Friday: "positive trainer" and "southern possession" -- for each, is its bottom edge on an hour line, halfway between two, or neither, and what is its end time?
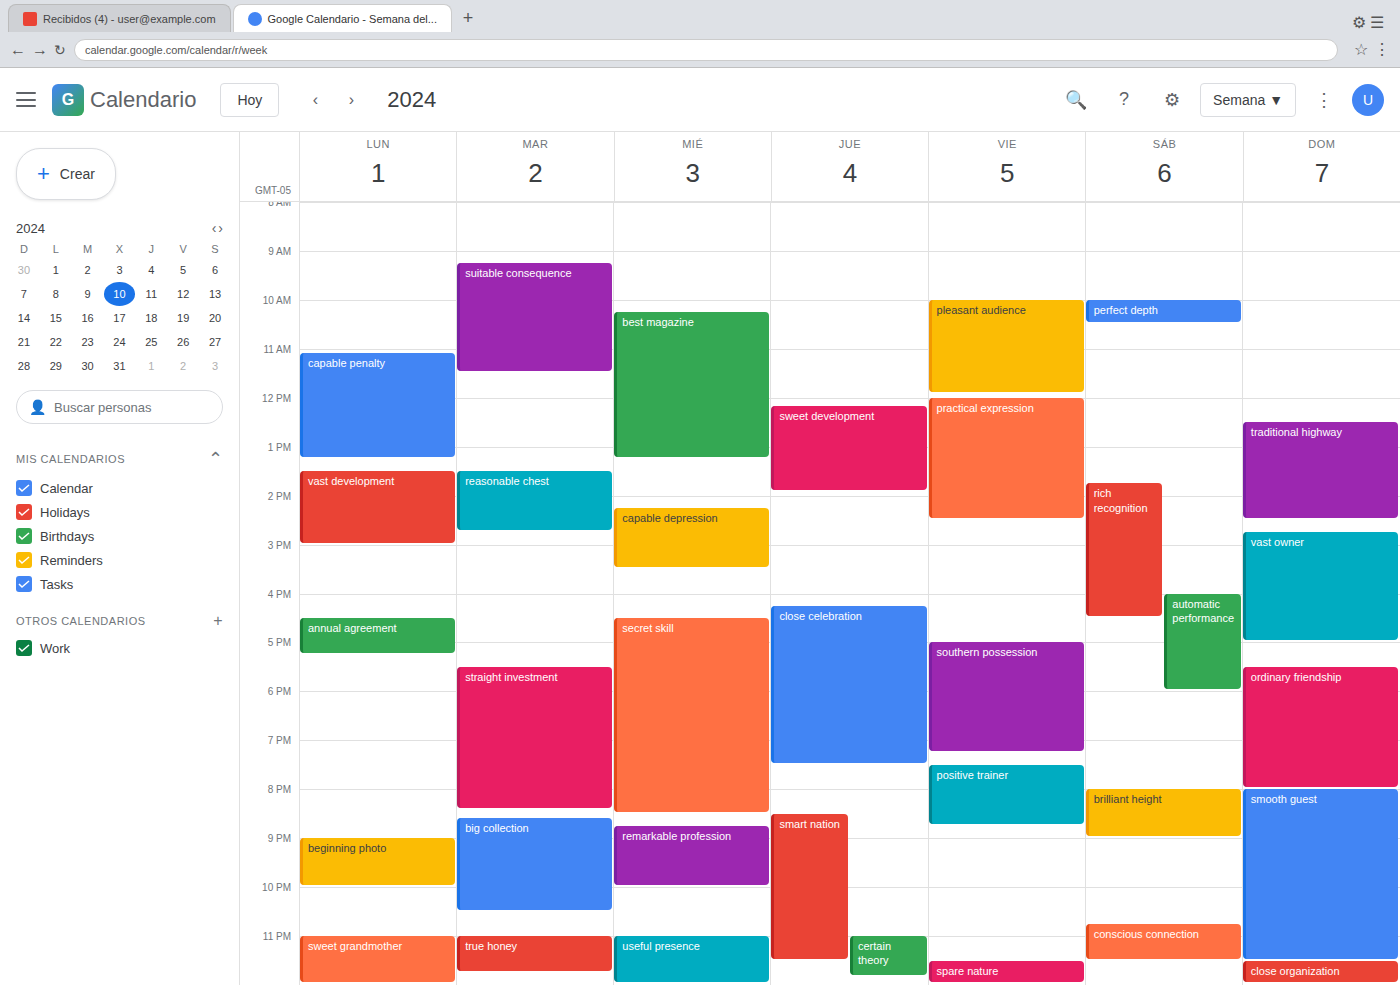
"positive trainer": 20:45, neither: three quarters of the way from the 20:00 line to the 21:00 line. "southern possession": 19:15, neither: a quarter of the way from the 19:00 line to the 20:00 line.